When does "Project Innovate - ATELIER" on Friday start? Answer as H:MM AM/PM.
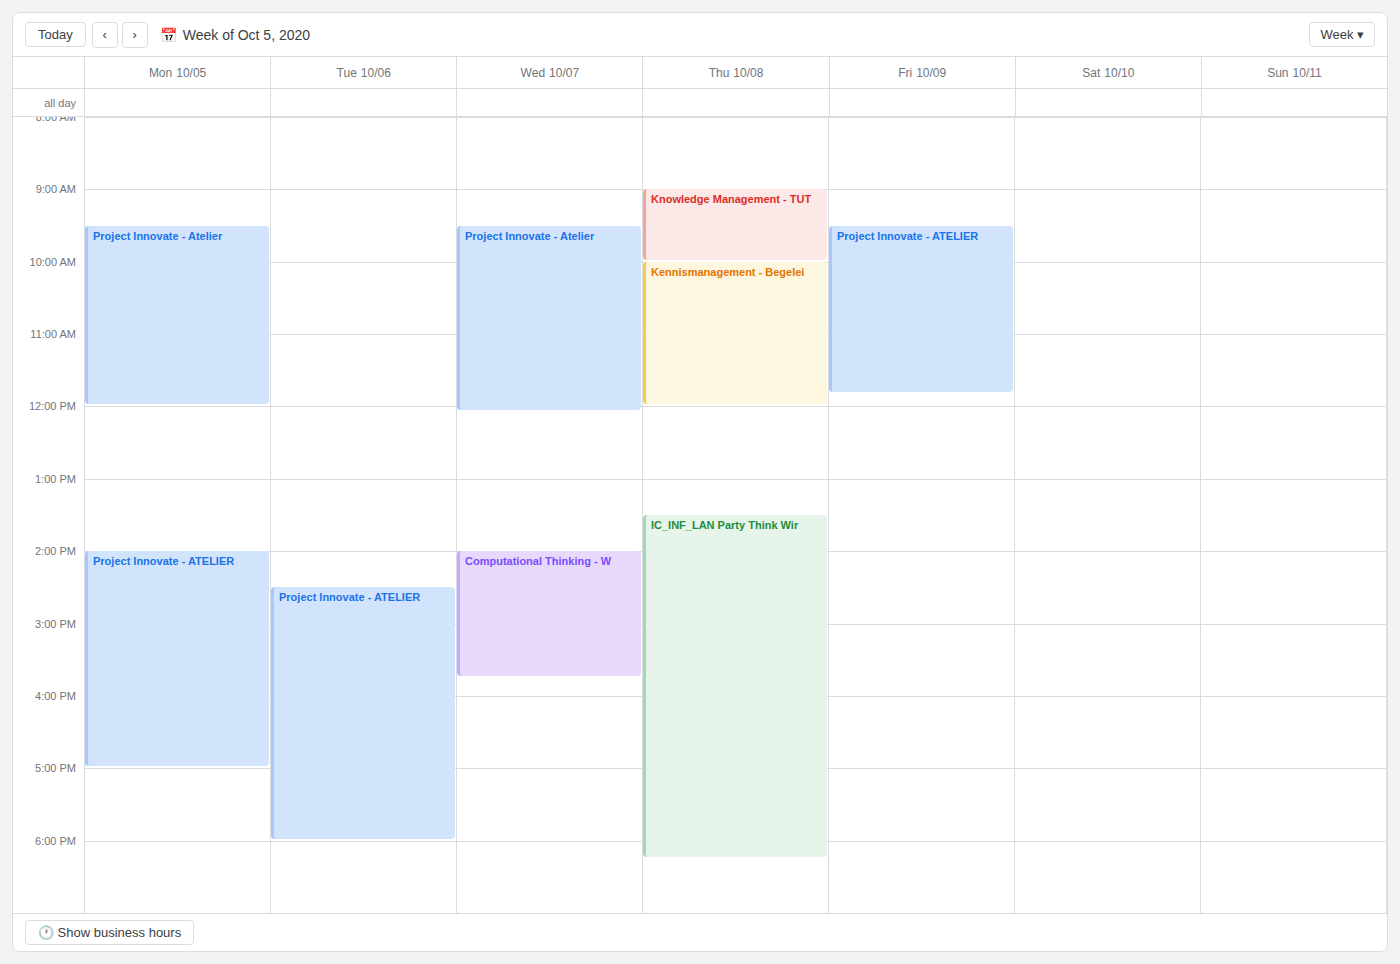
9:30 AM